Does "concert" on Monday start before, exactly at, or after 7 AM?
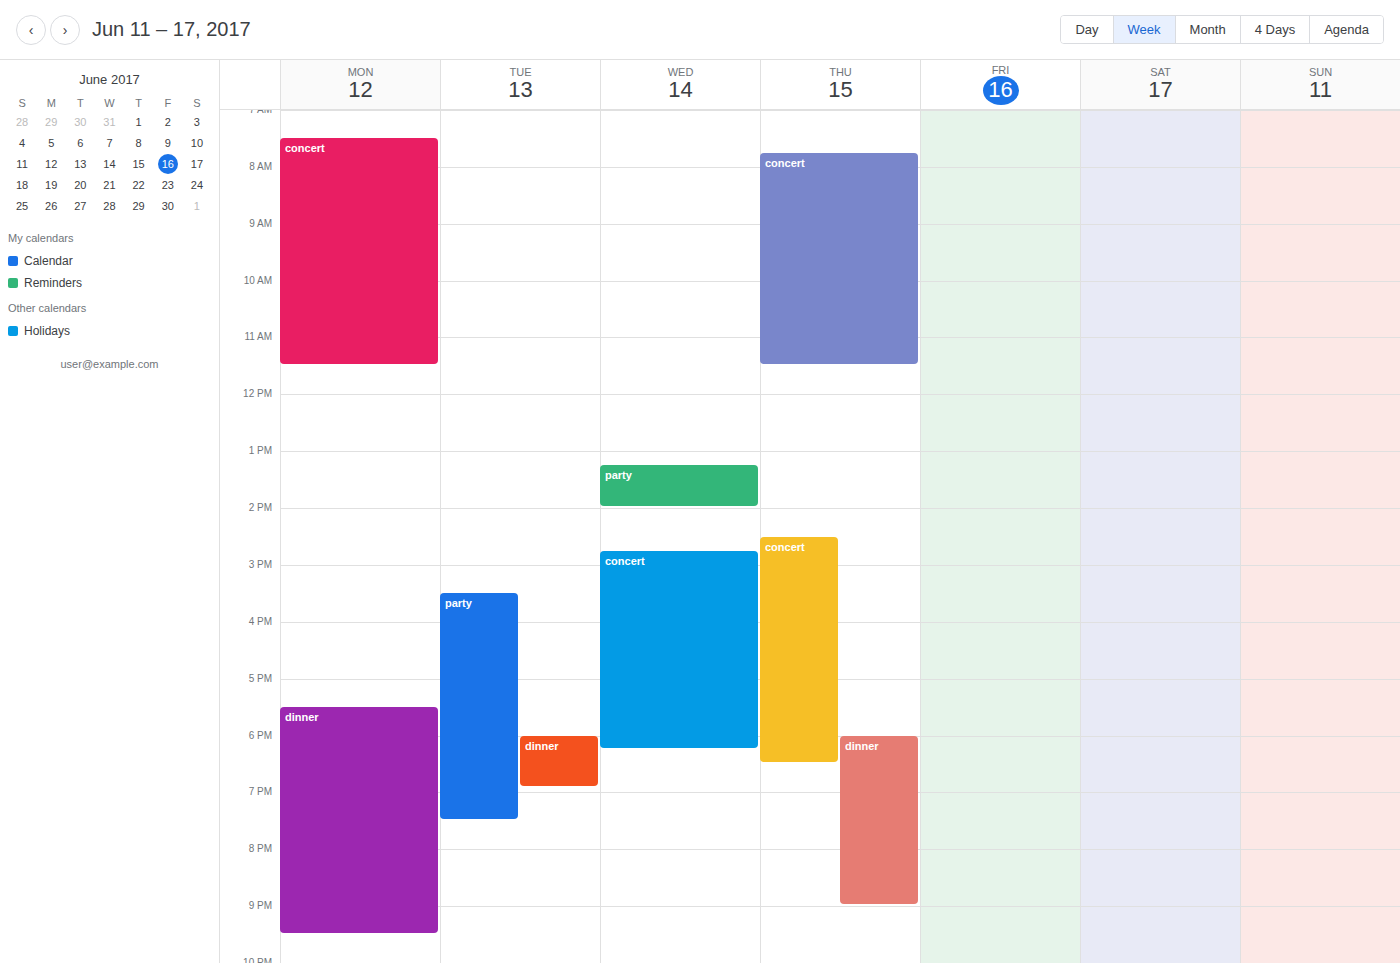
7:30 AM -- after 7 AM, 30 minutes below the 7 AM line.